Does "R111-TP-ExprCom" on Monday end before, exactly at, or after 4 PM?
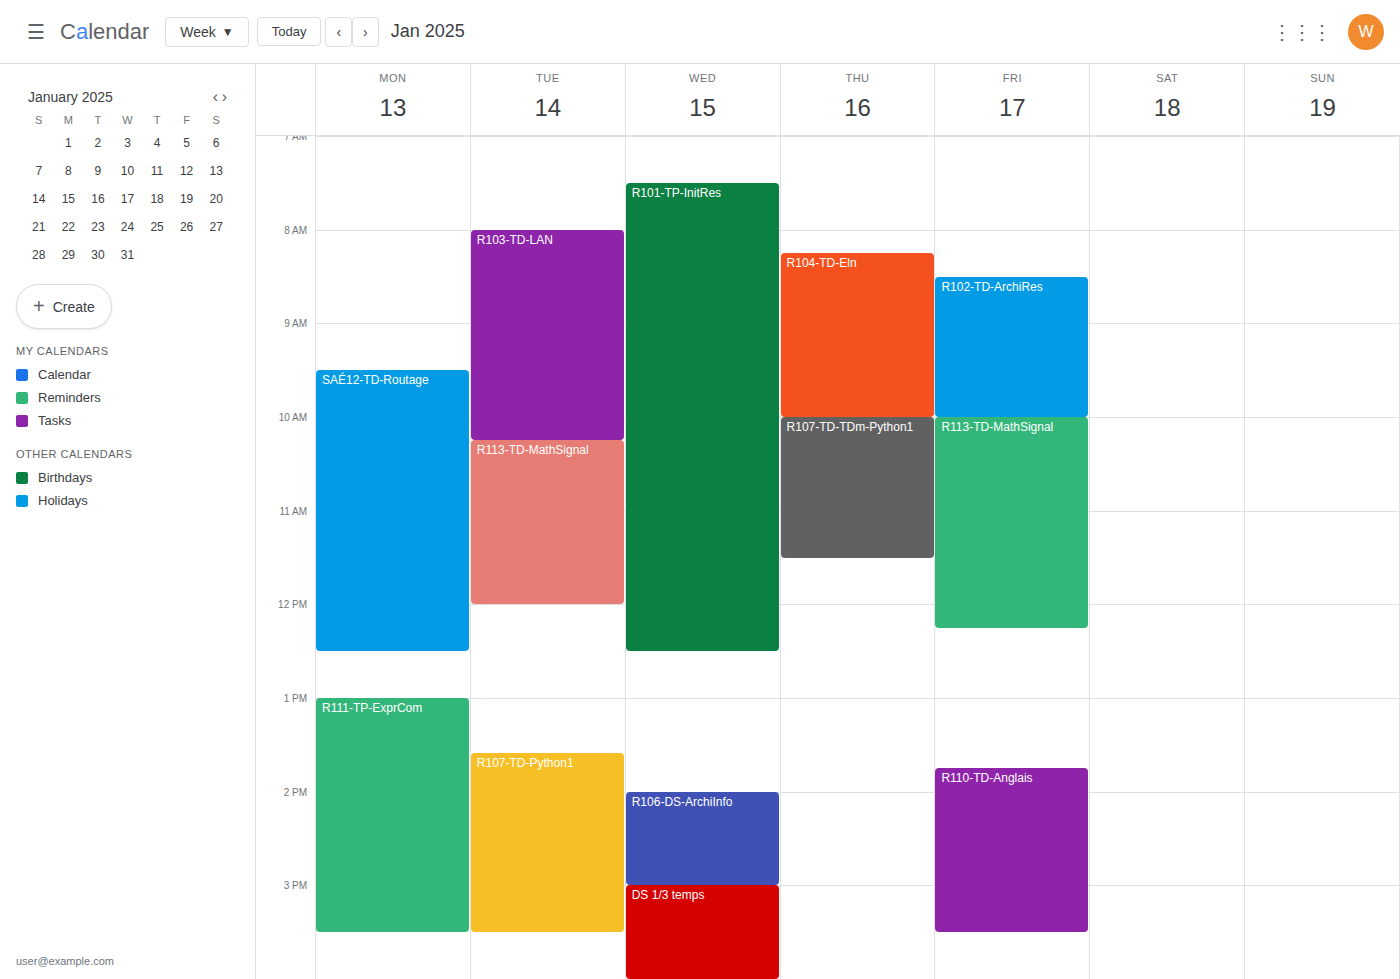
3:30 PM -- before 4 PM, 30 minutes above the 4 PM line.